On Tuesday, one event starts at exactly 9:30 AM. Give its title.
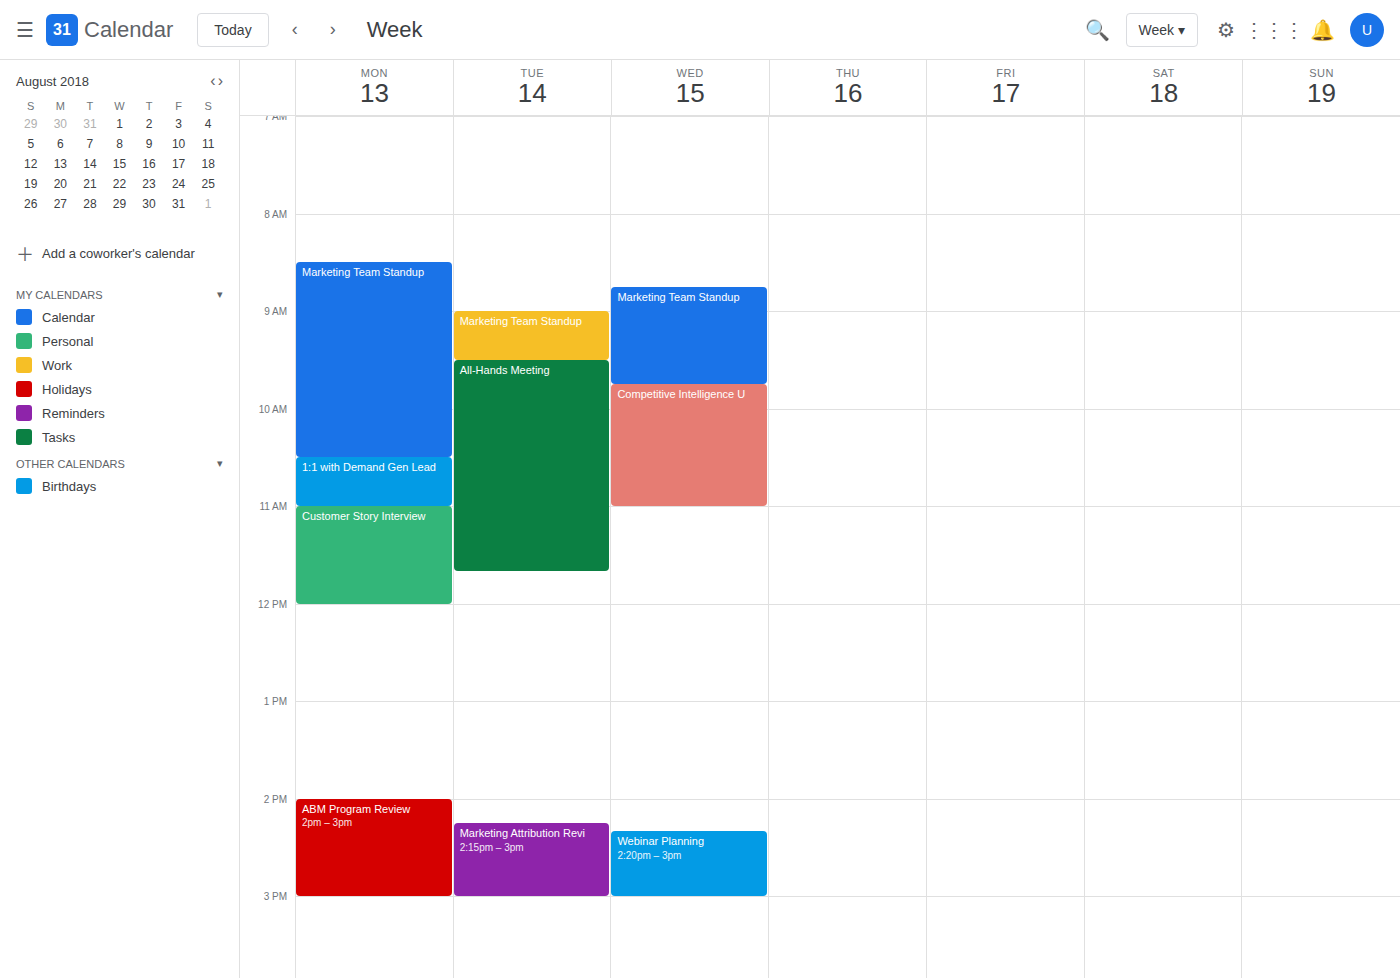
"All-Hands Meeting"